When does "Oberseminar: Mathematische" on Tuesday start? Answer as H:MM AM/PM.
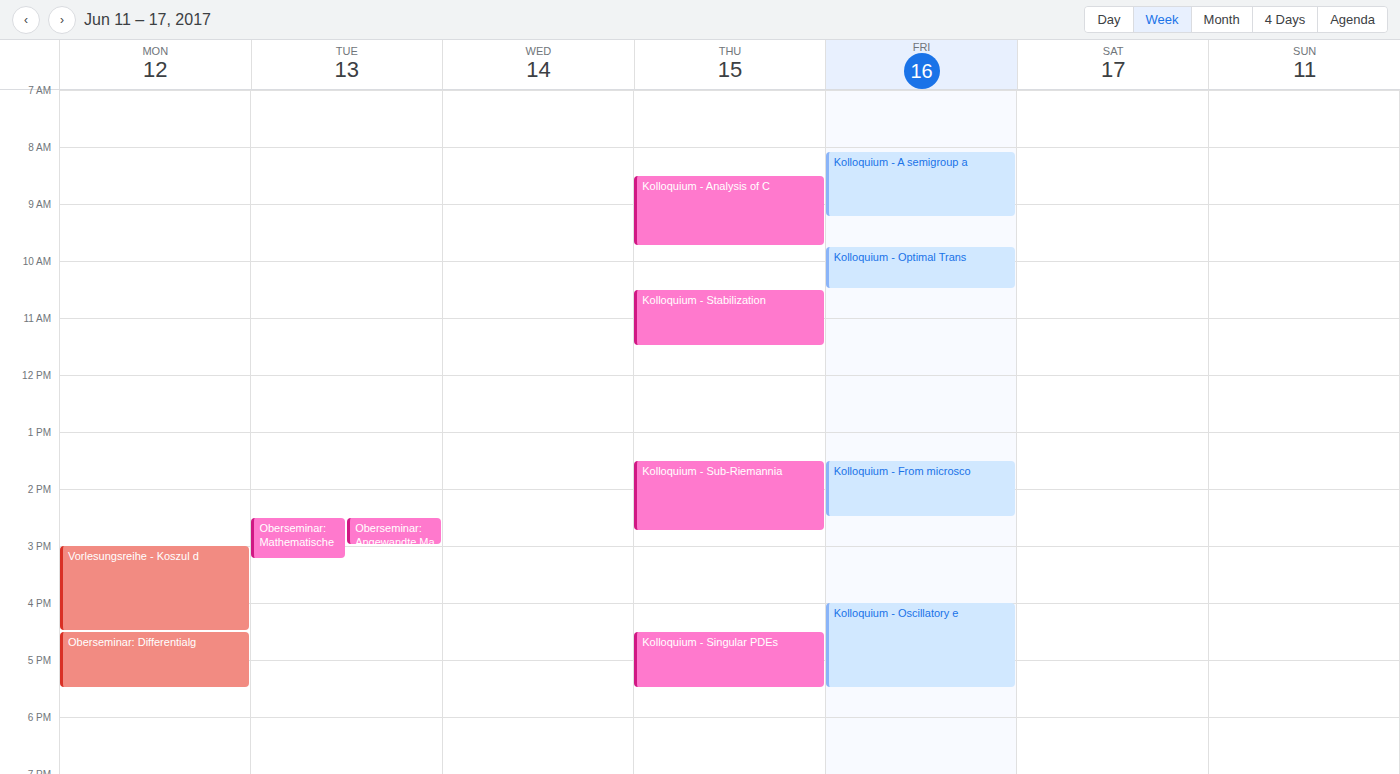
2:30 PM